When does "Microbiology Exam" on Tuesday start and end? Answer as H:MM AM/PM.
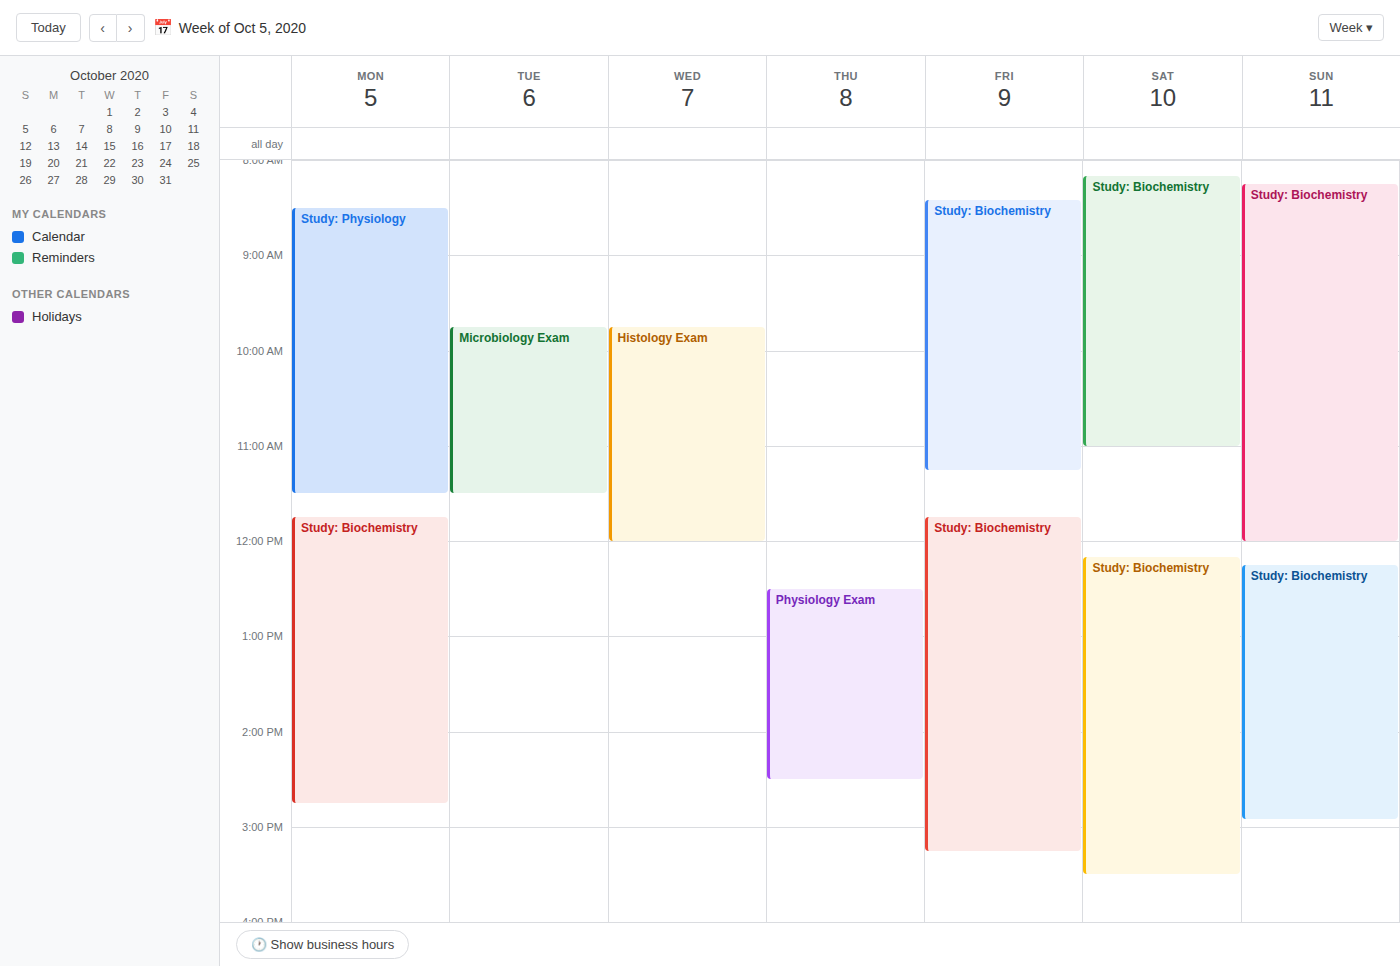
9:45 AM to 11:30 AM